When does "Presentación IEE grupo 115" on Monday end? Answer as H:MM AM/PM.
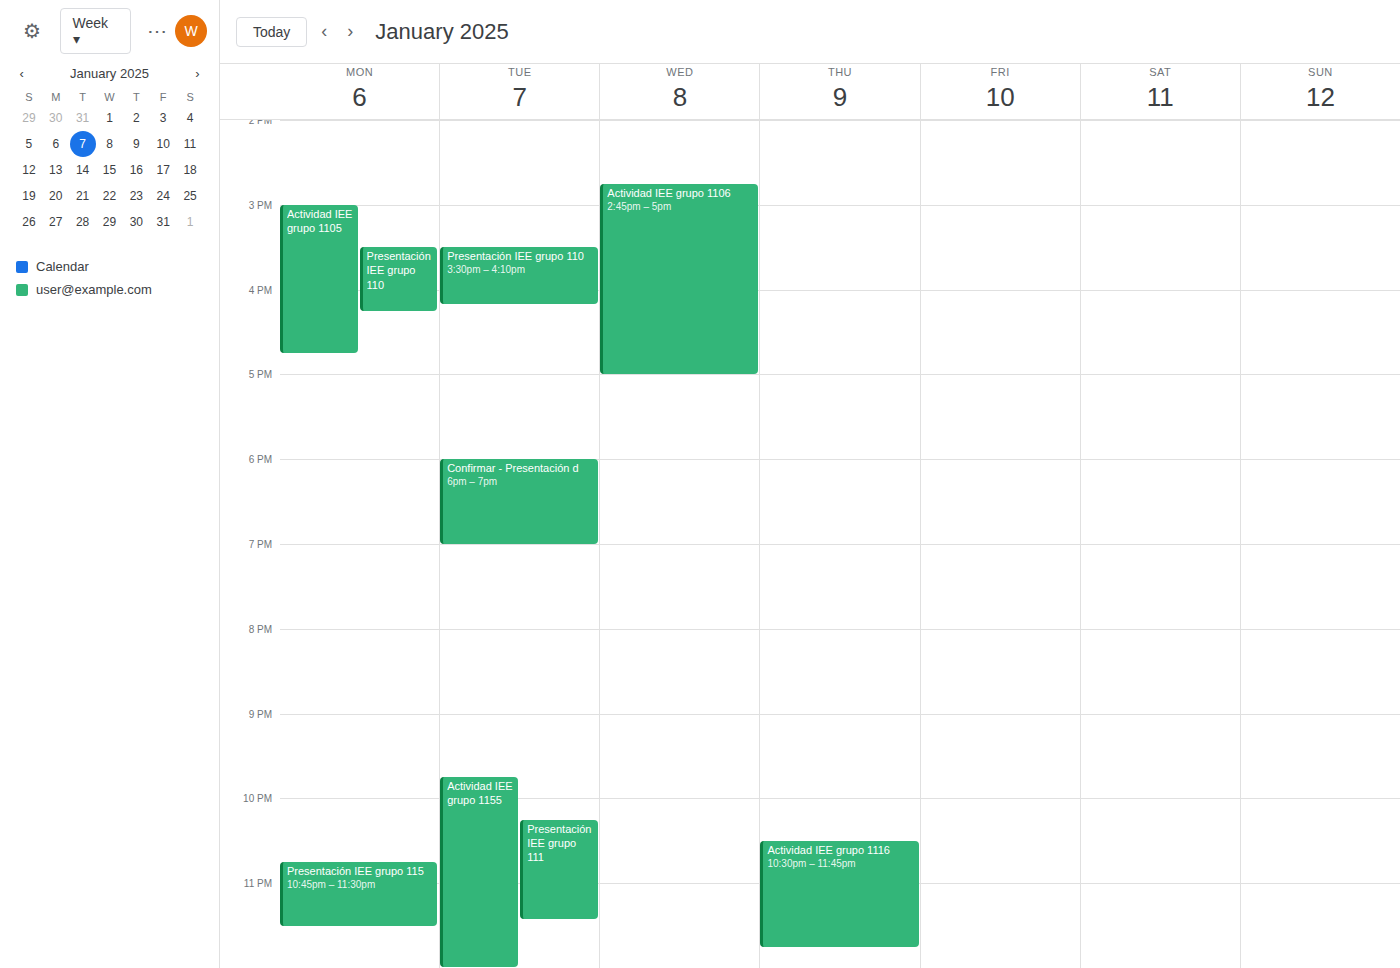
11:30 PM